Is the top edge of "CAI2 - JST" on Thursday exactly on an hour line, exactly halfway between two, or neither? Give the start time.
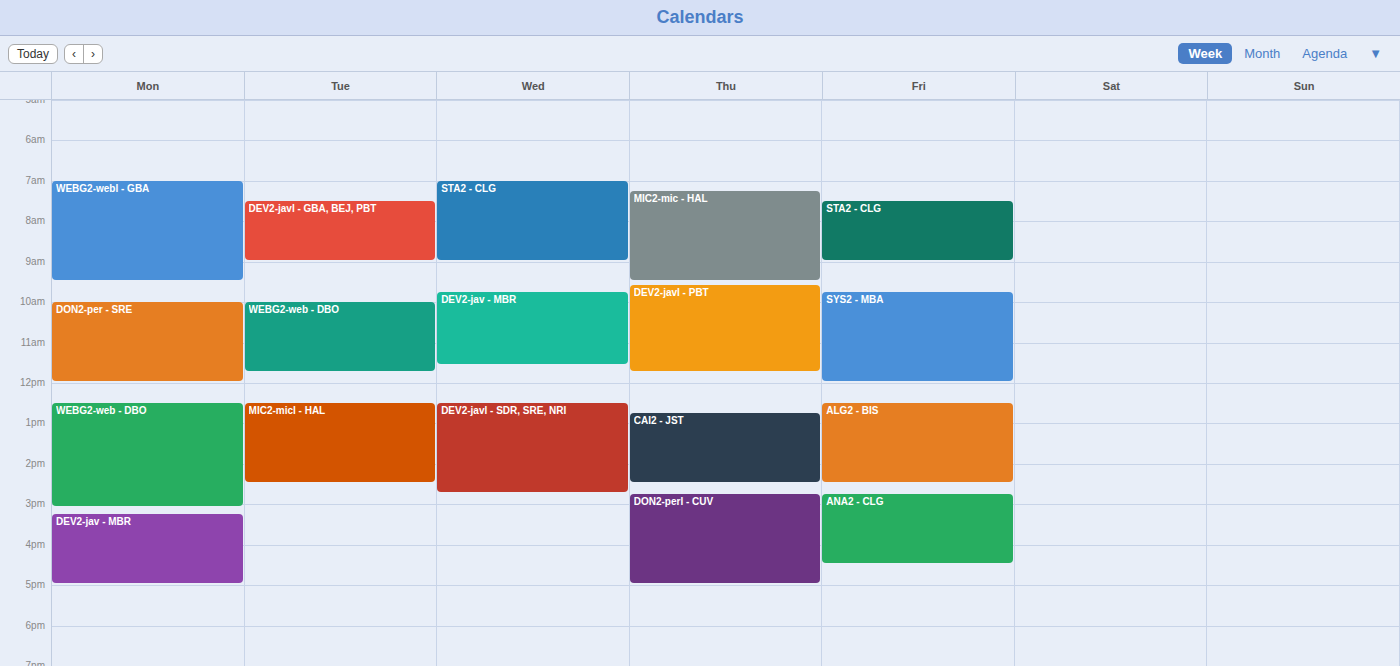
12:45 PM -- neither: three quarters of the way from the 12 PM line to the 1 PM line.